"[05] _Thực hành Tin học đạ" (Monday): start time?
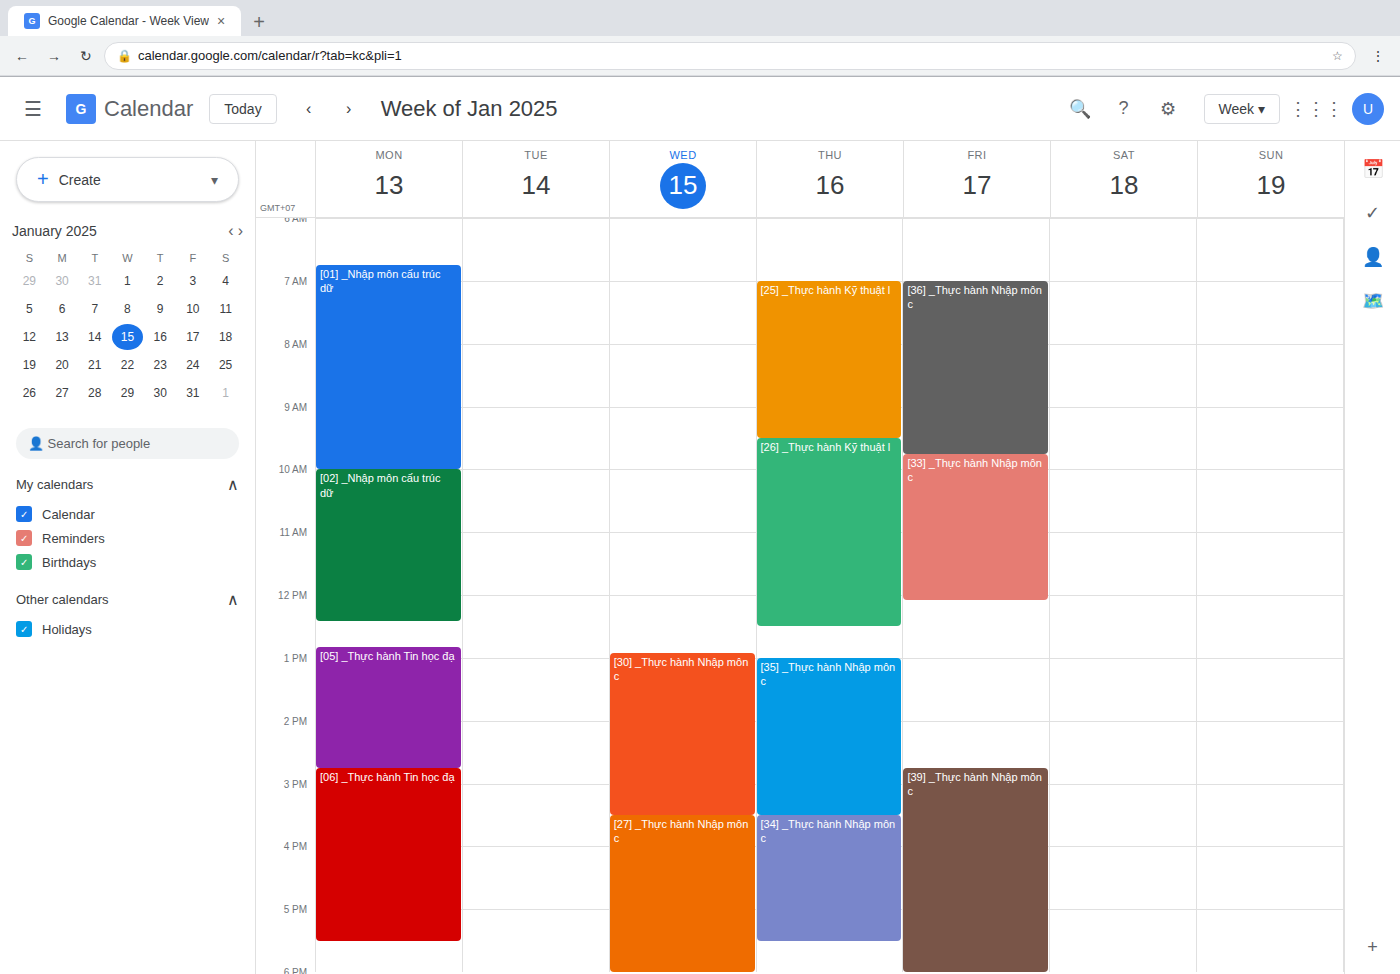
12:50 PM